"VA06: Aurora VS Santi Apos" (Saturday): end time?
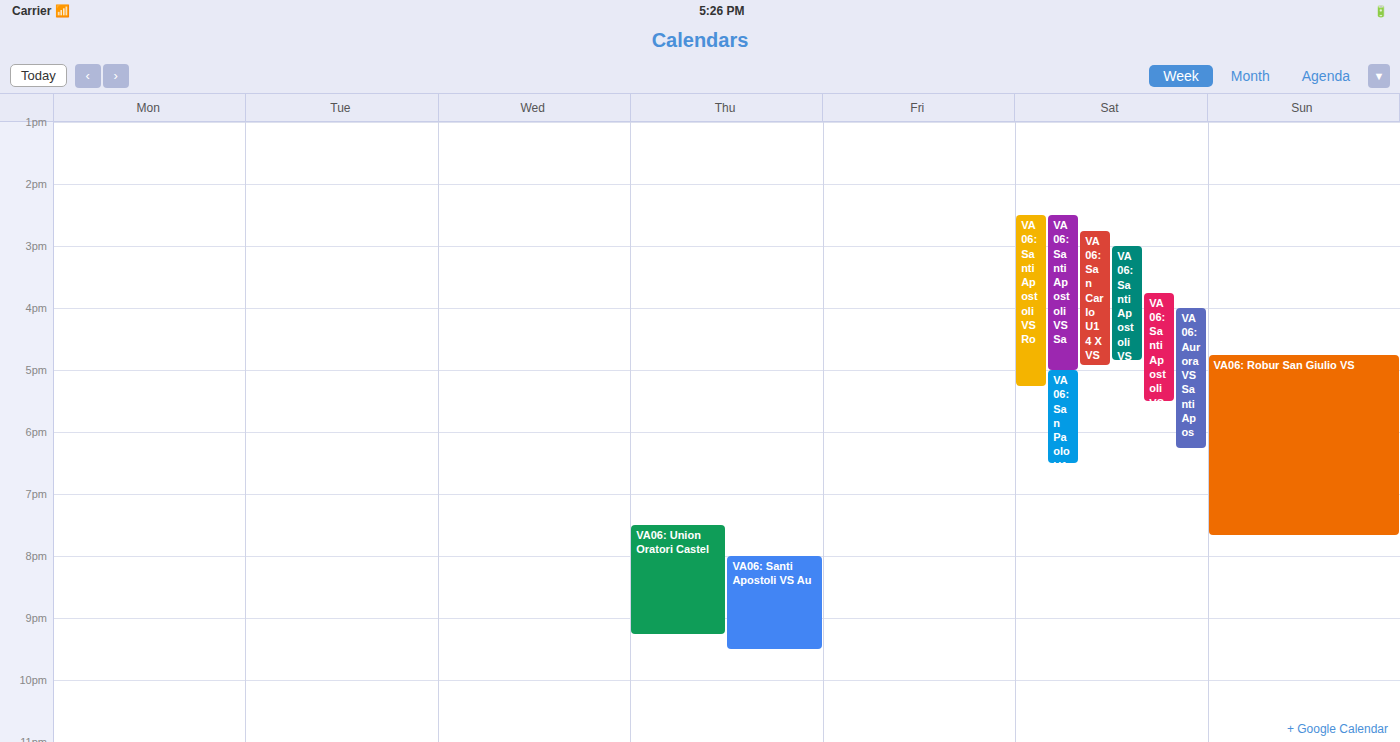
6:15 PM